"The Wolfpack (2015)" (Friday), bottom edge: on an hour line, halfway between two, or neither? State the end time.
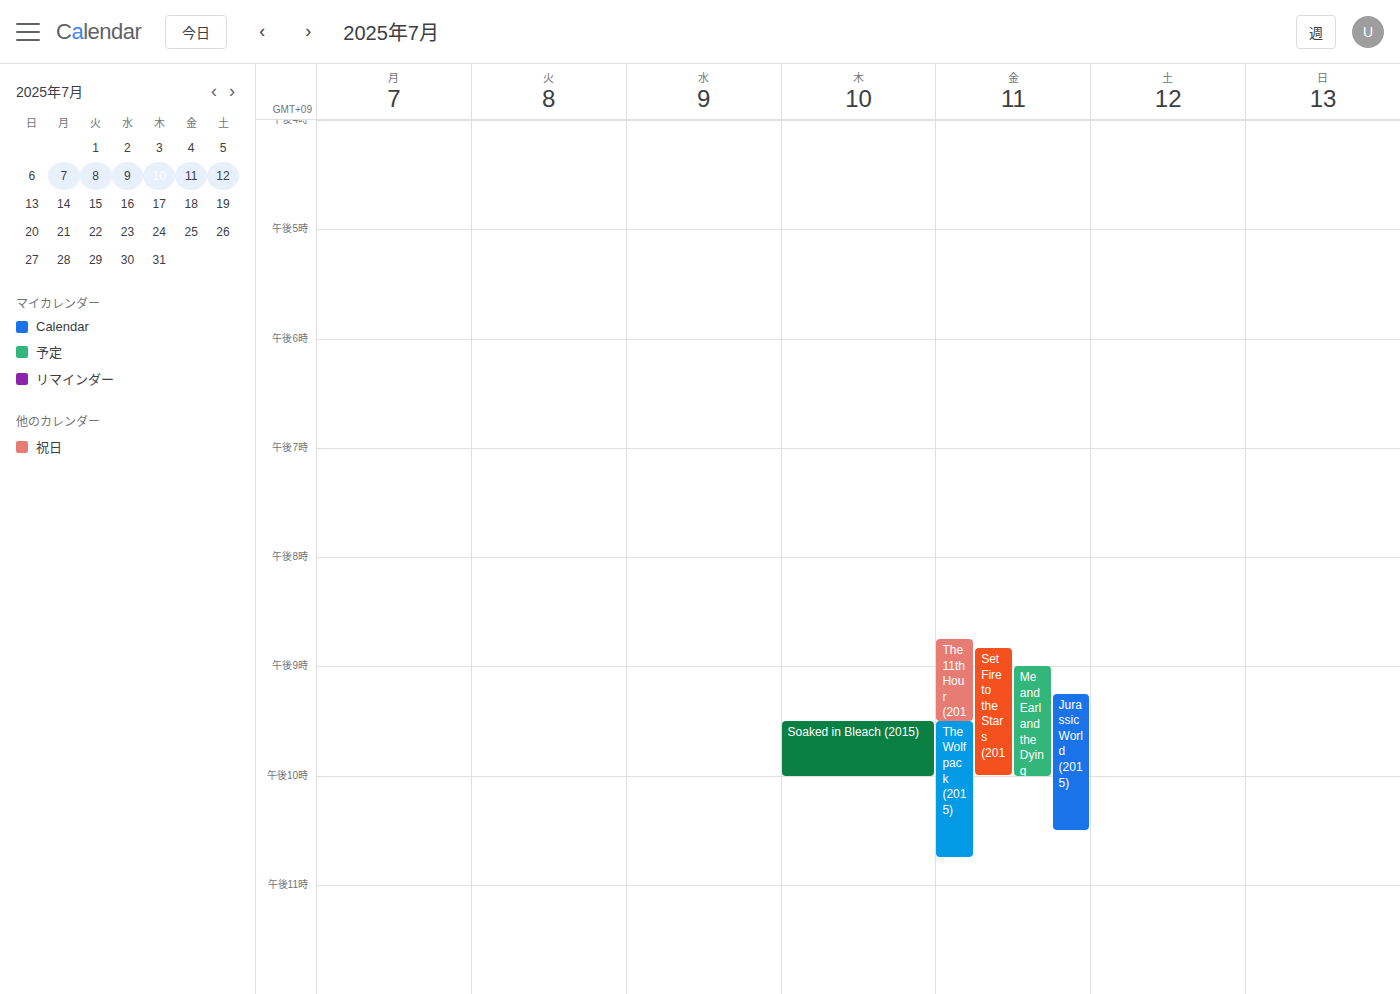
10:45 PM -- neither: three quarters of the way from the 10 PM line to the 11 PM line.